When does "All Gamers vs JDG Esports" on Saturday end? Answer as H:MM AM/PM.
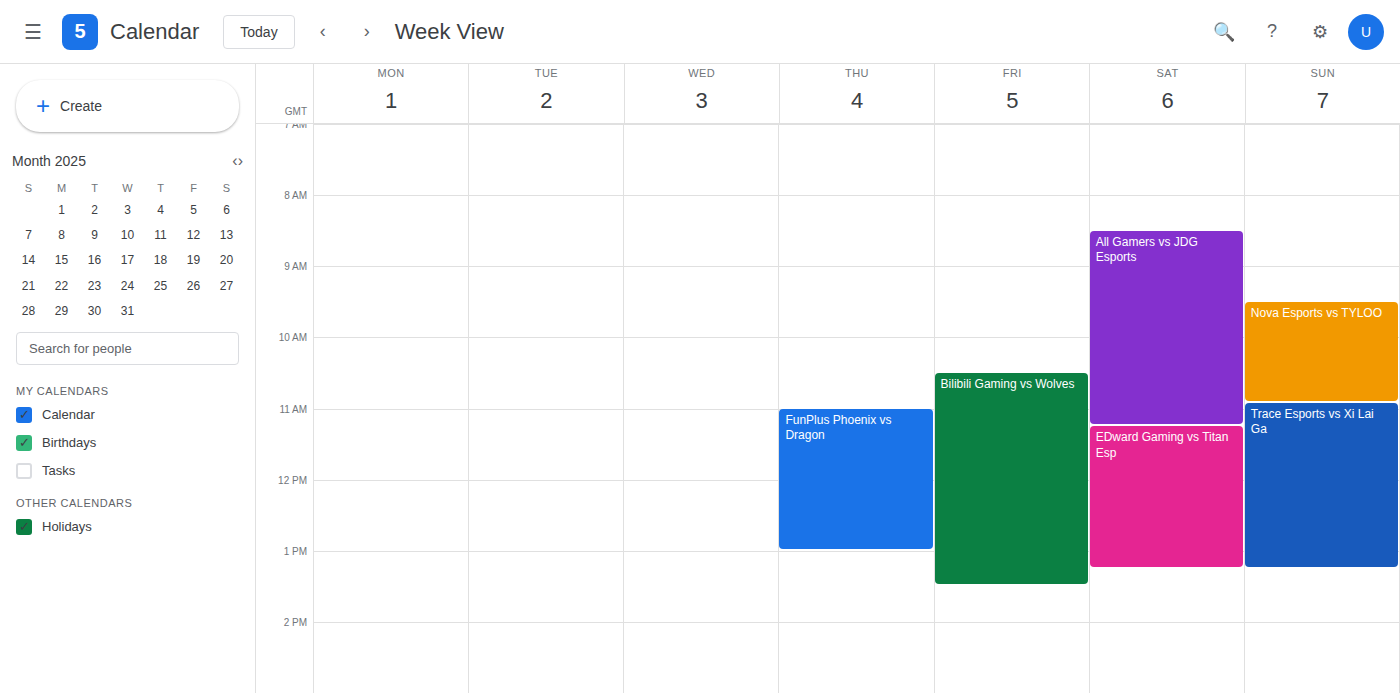
11:15 AM